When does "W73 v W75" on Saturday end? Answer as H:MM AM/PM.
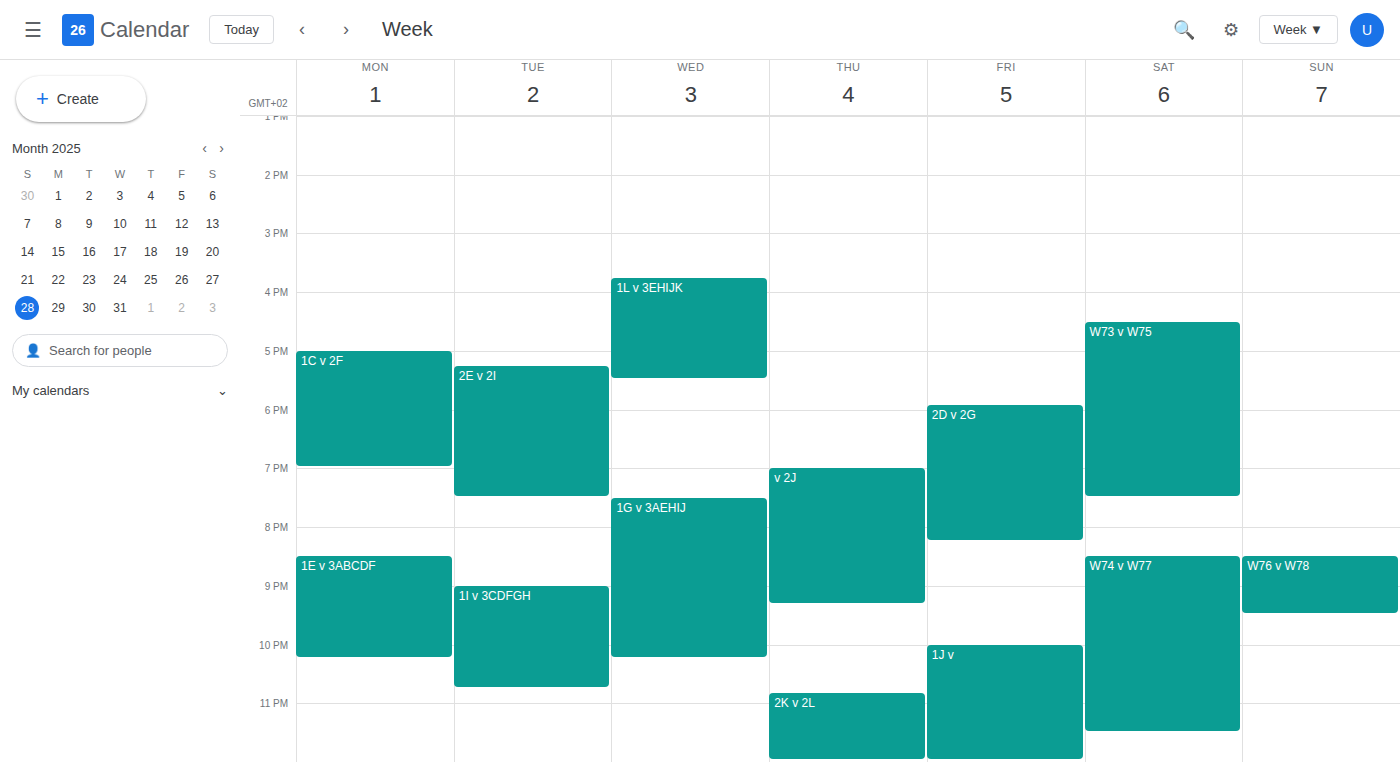
7:30 PM